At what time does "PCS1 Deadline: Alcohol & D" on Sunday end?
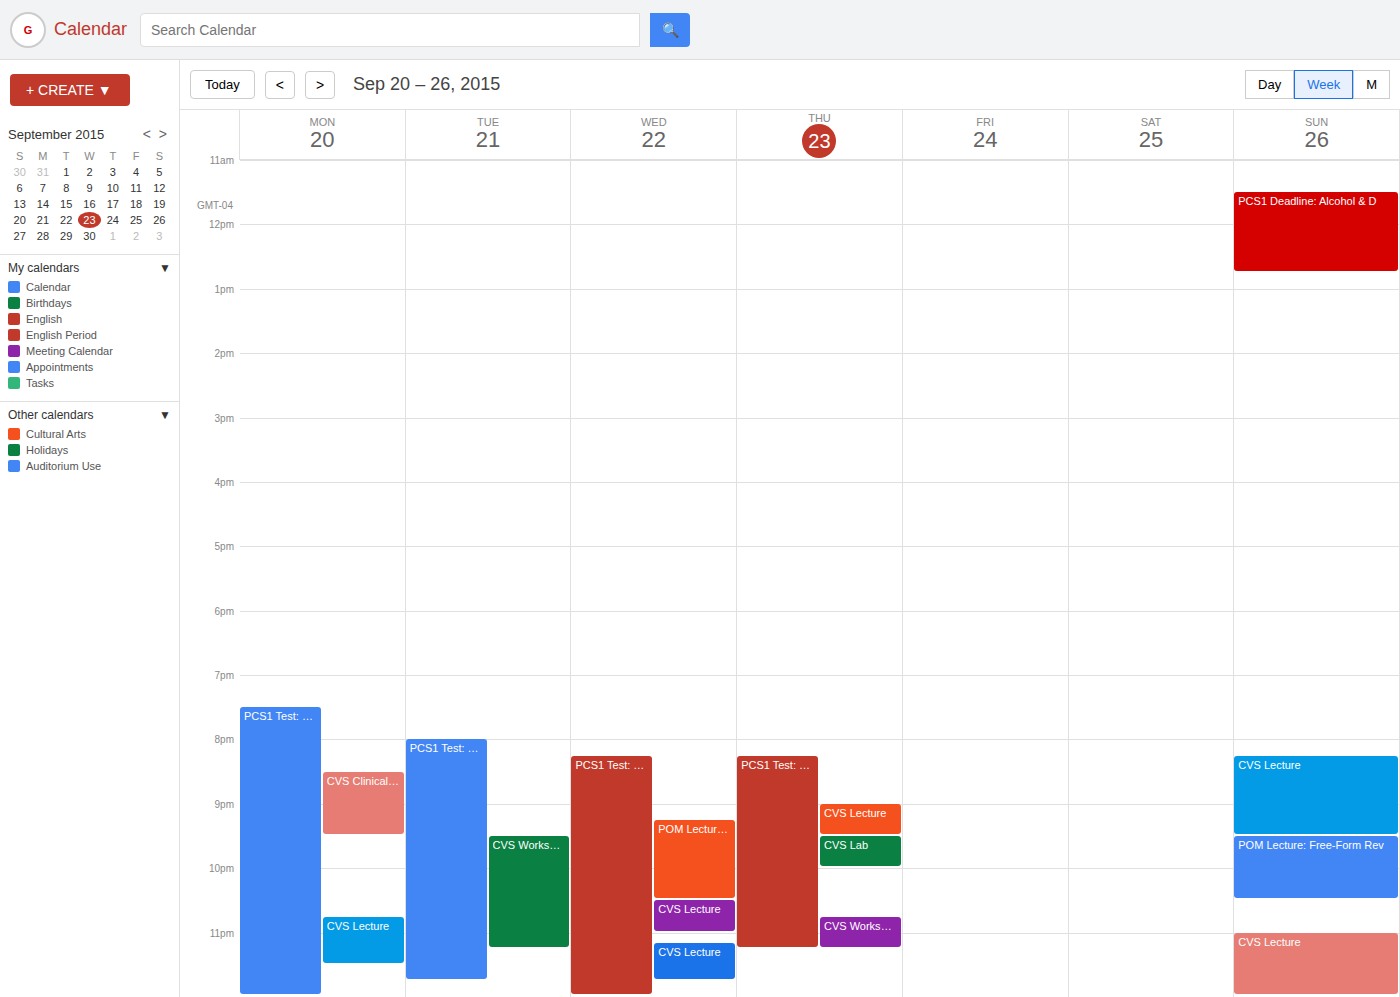
12:45